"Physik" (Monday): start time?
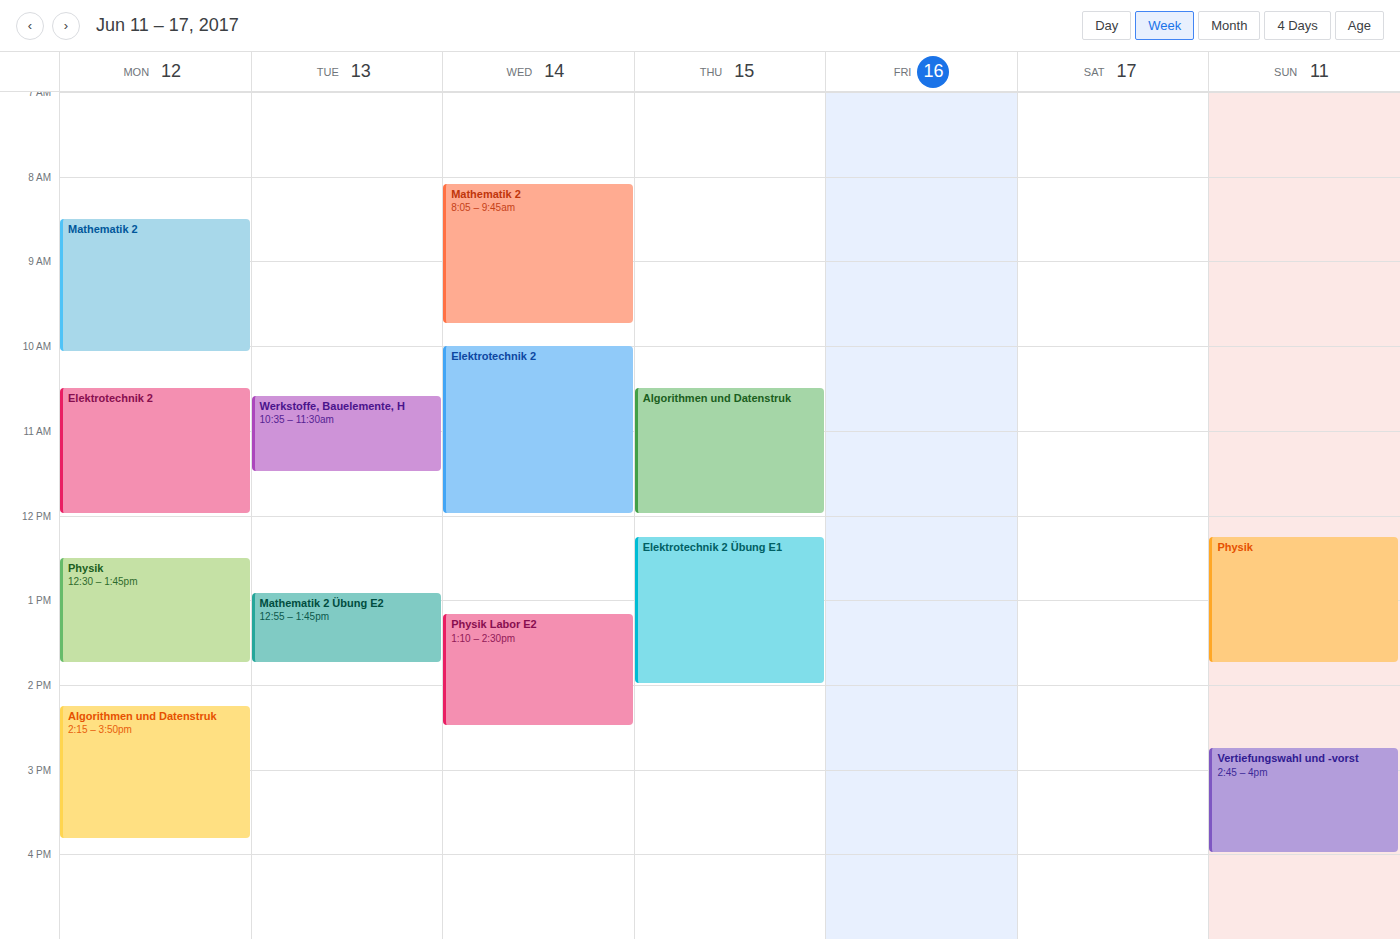
12:30 PM